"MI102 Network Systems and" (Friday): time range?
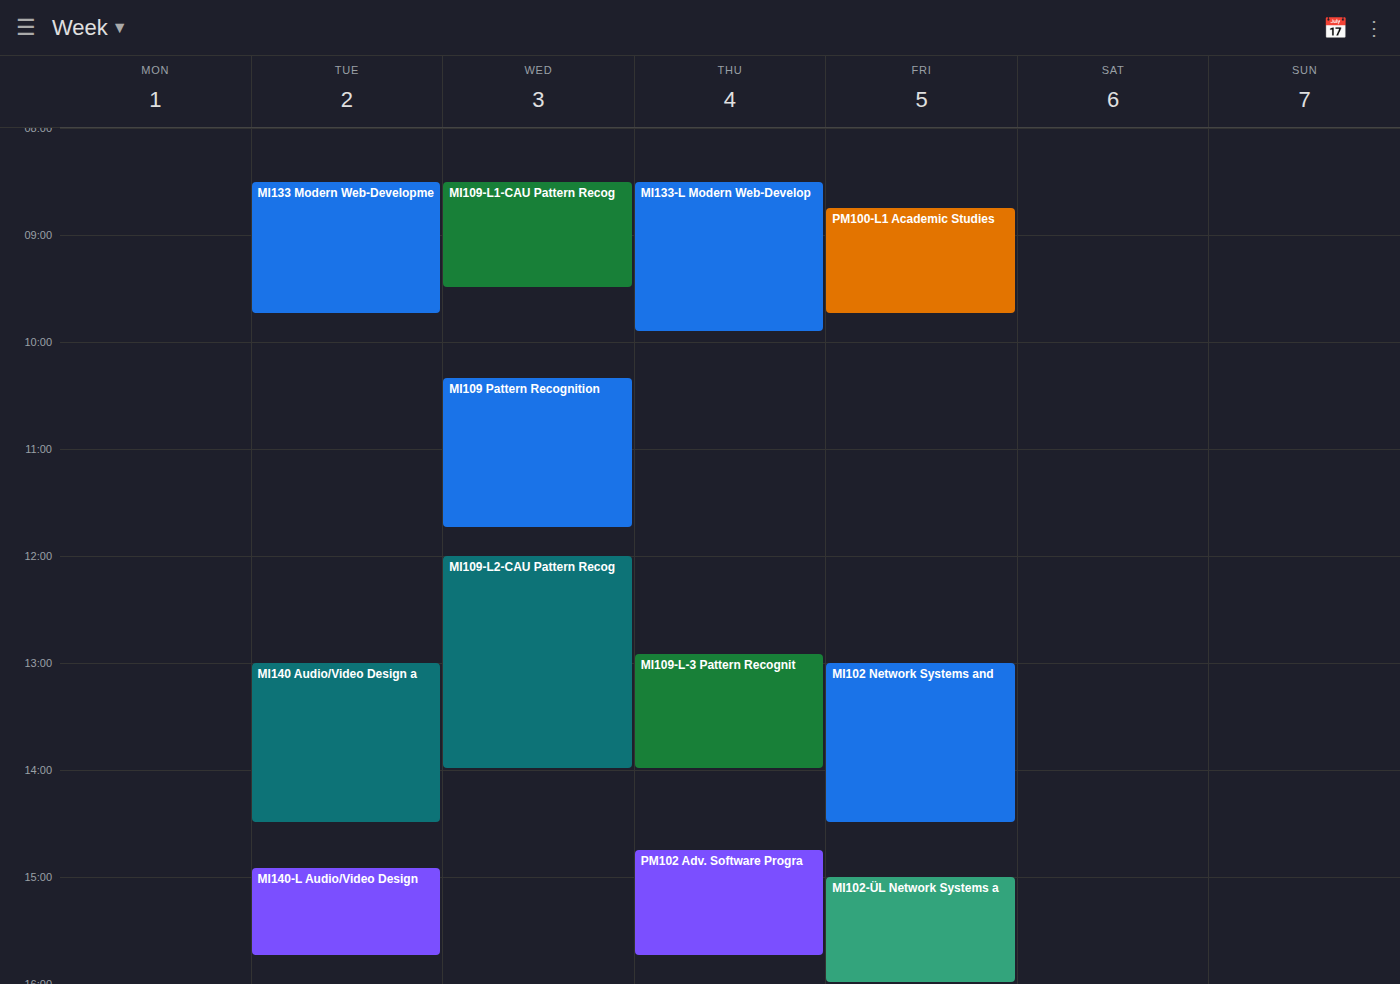
1:00 PM to 2:30 PM